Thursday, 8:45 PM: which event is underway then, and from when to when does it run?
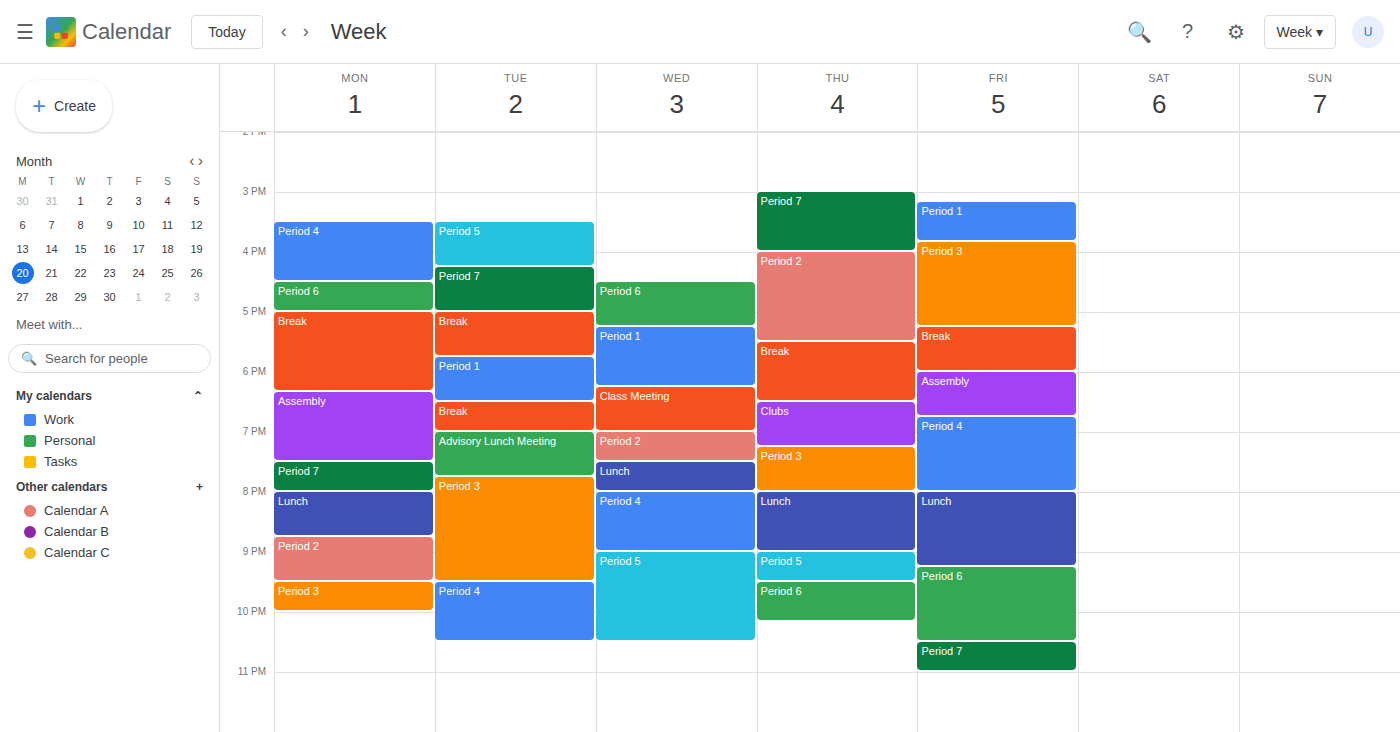
"Lunch", 8:00 PM to 9:00 PM